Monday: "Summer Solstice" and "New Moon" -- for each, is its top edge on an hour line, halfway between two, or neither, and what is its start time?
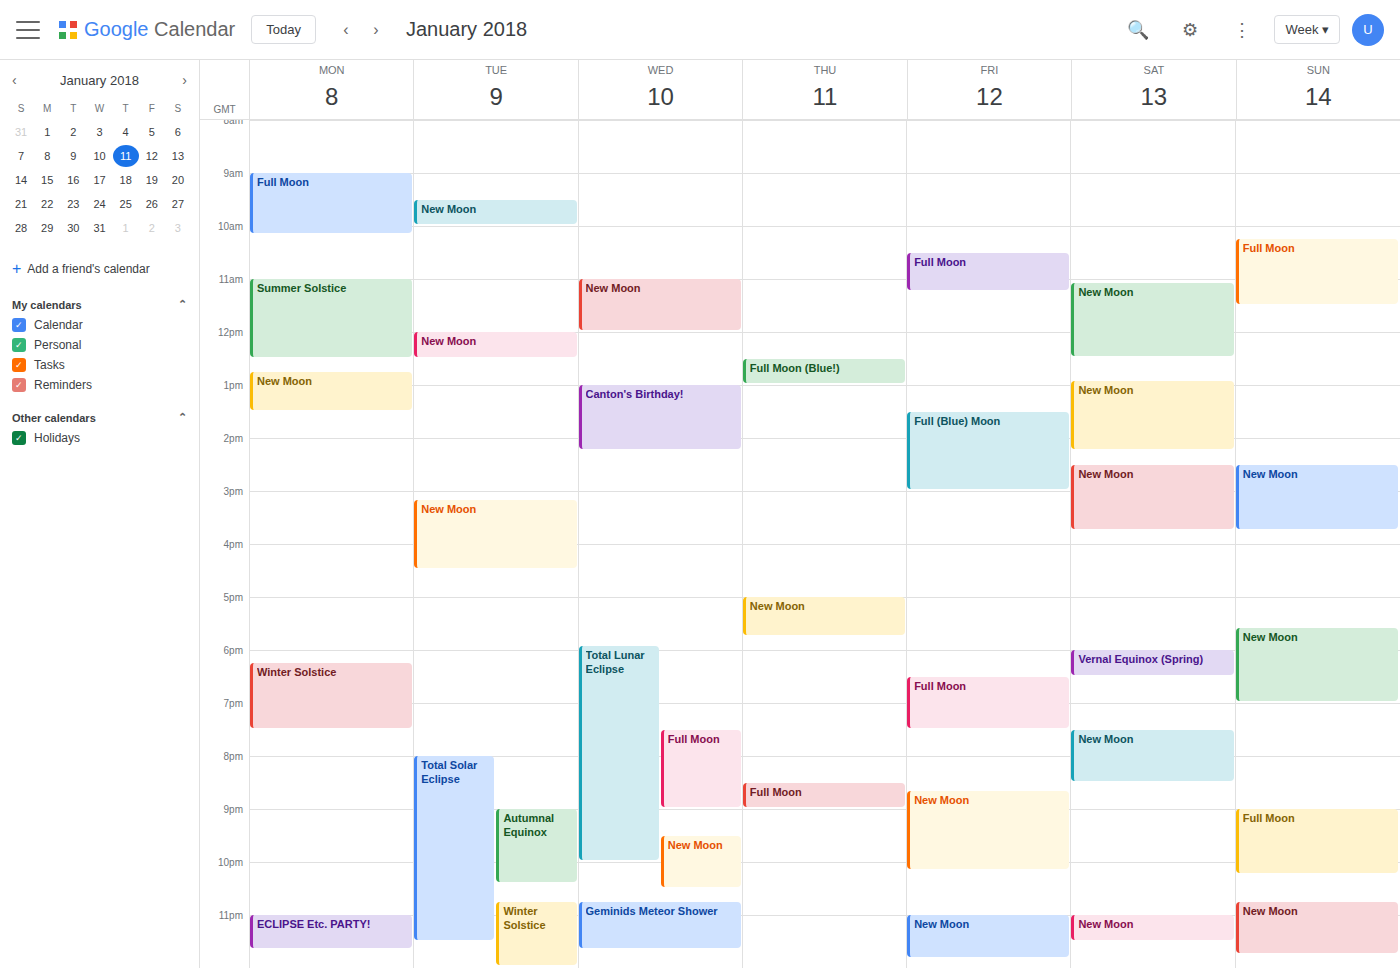
"Summer Solstice": 11:00 AM, exactly on the 11 AM line. "New Moon": 12:45 PM, neither: three quarters of the way from the 12 PM line to the 1 PM line.